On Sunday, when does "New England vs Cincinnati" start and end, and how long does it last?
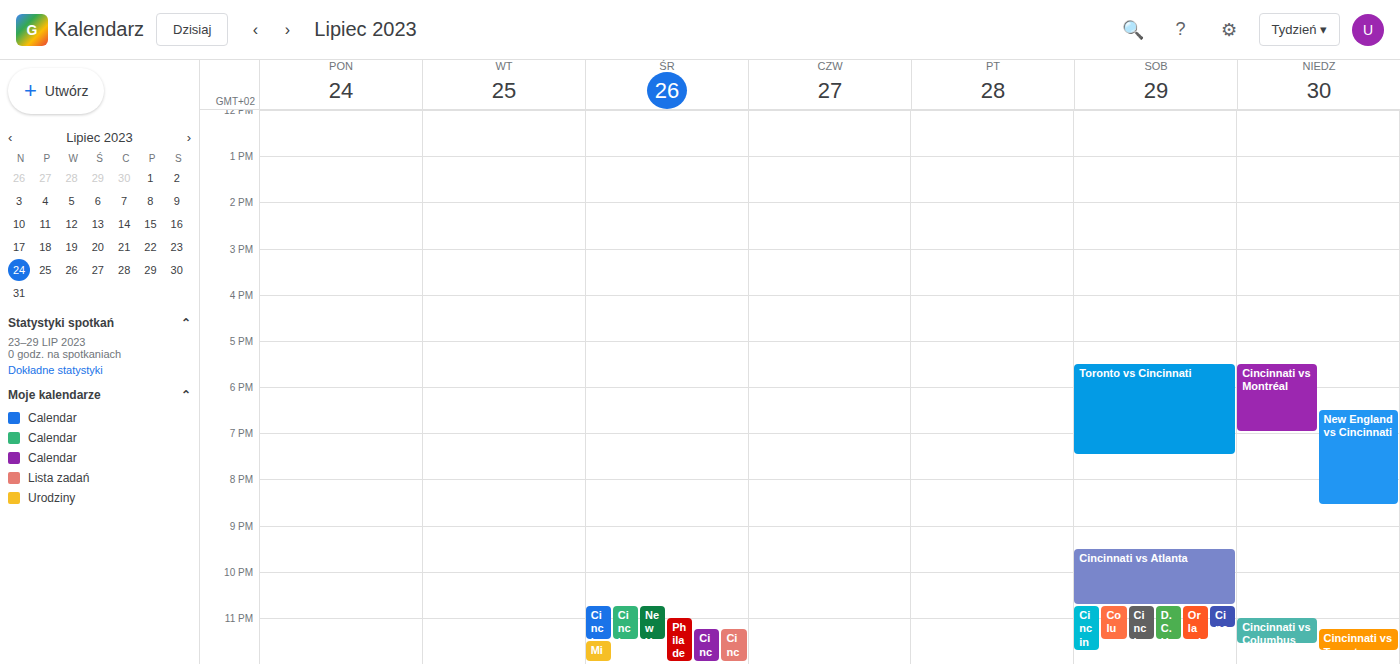
6:30 PM to 8:35 PM, 2 hours 5 minutes